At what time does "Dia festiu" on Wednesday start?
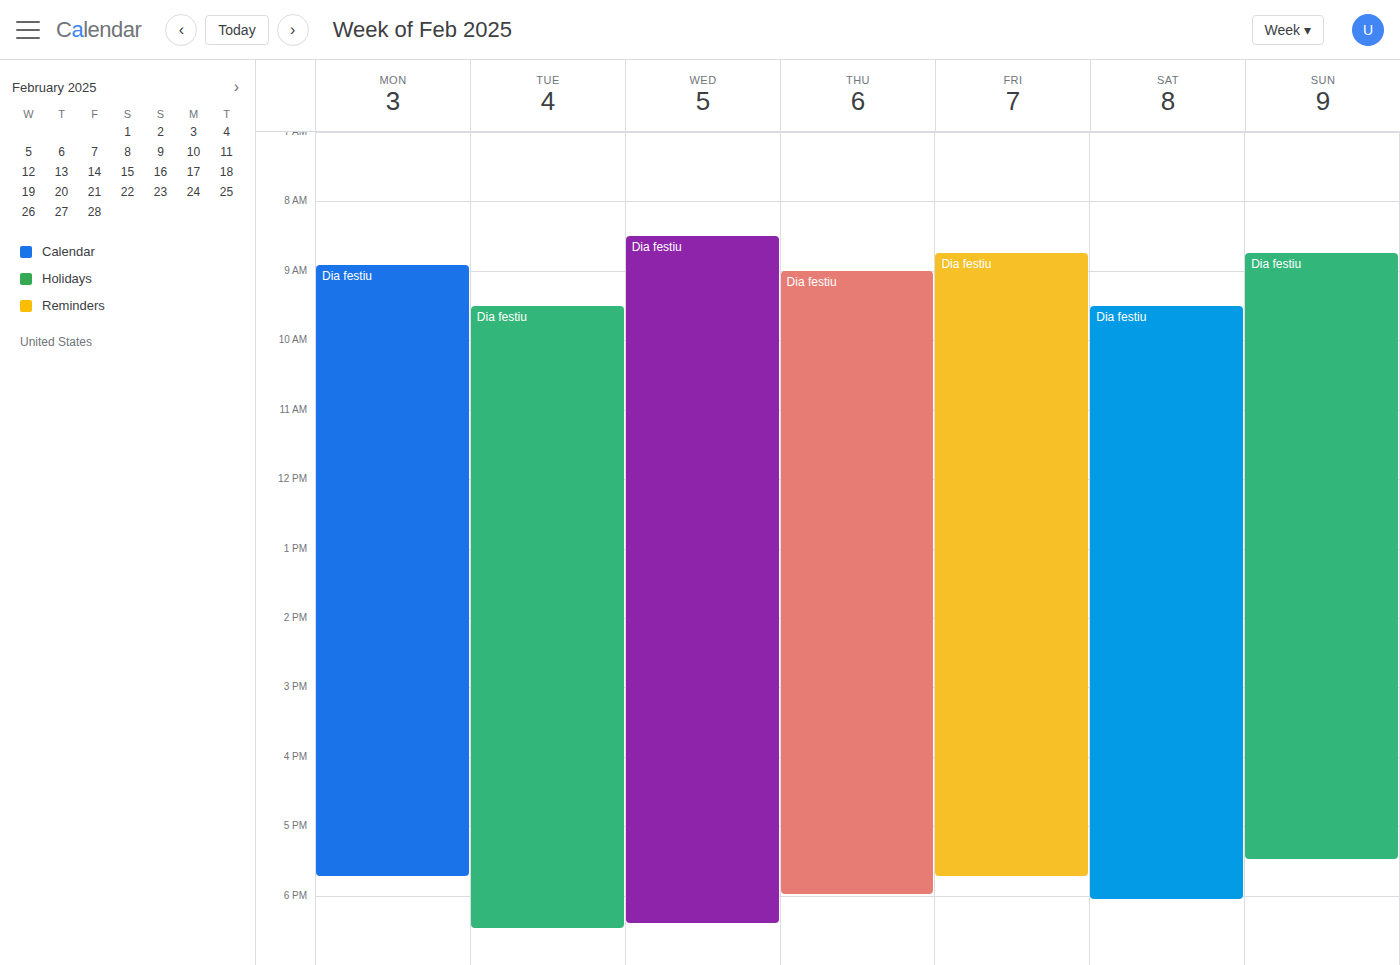
8:30 AM